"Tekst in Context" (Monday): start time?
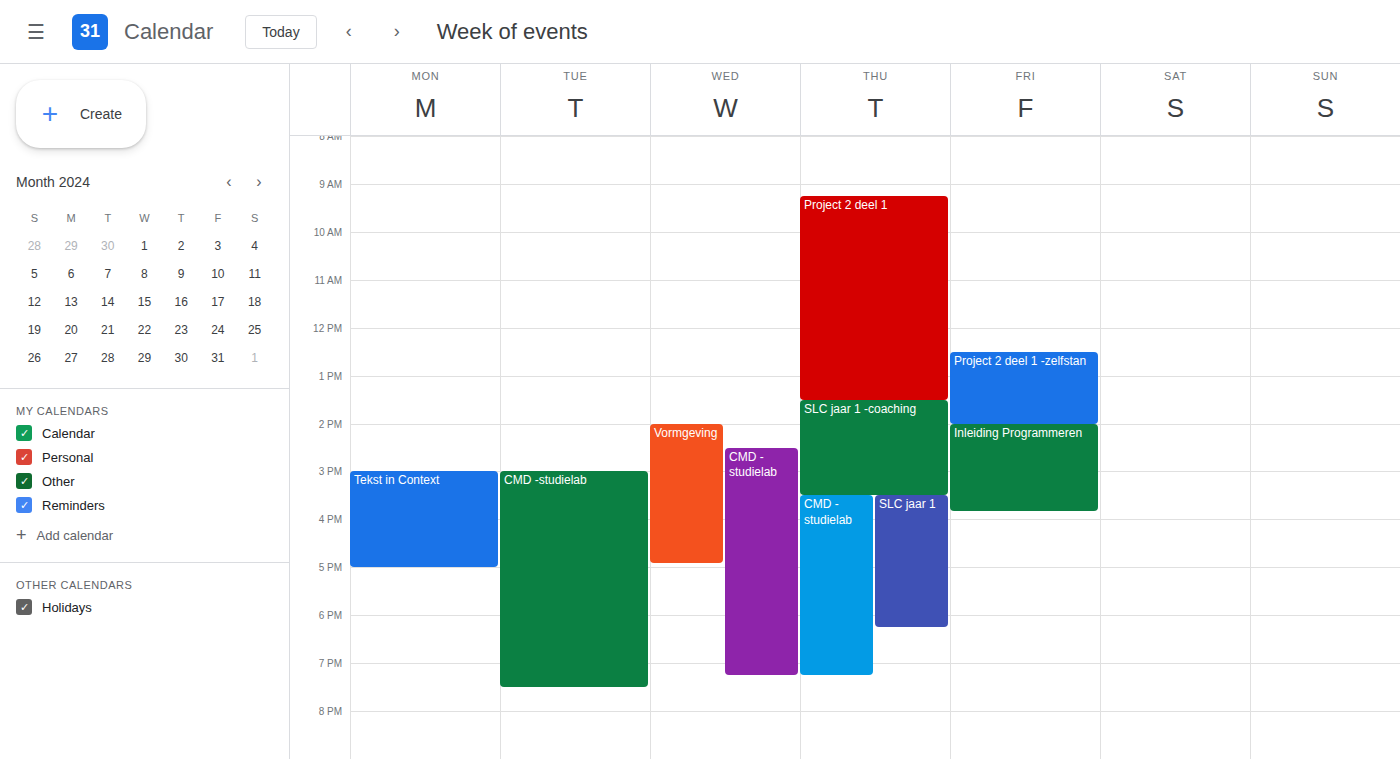
3:00 PM